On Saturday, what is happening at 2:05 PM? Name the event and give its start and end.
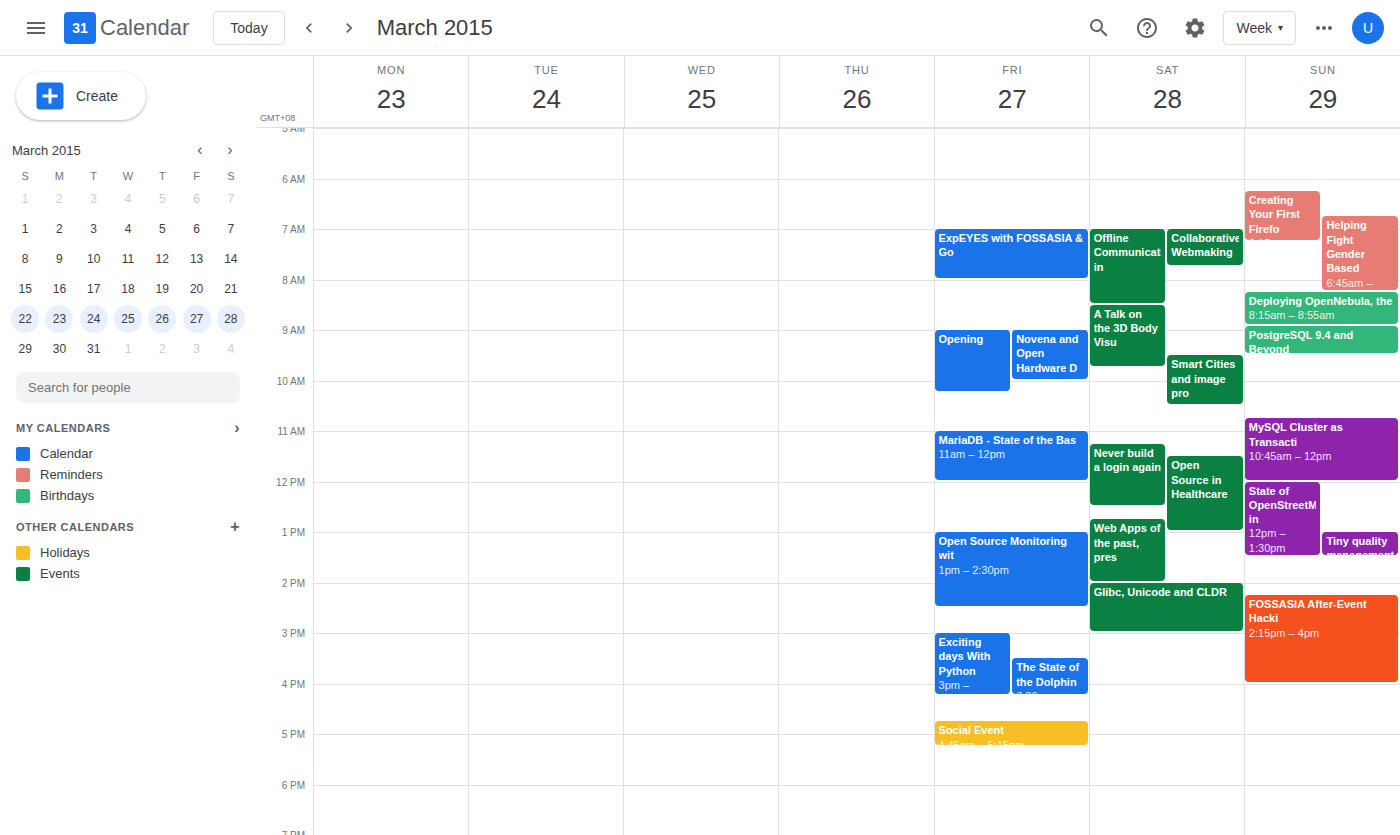
"Glibc, Unicode and CLDR", 2:00 PM to 3:00 PM